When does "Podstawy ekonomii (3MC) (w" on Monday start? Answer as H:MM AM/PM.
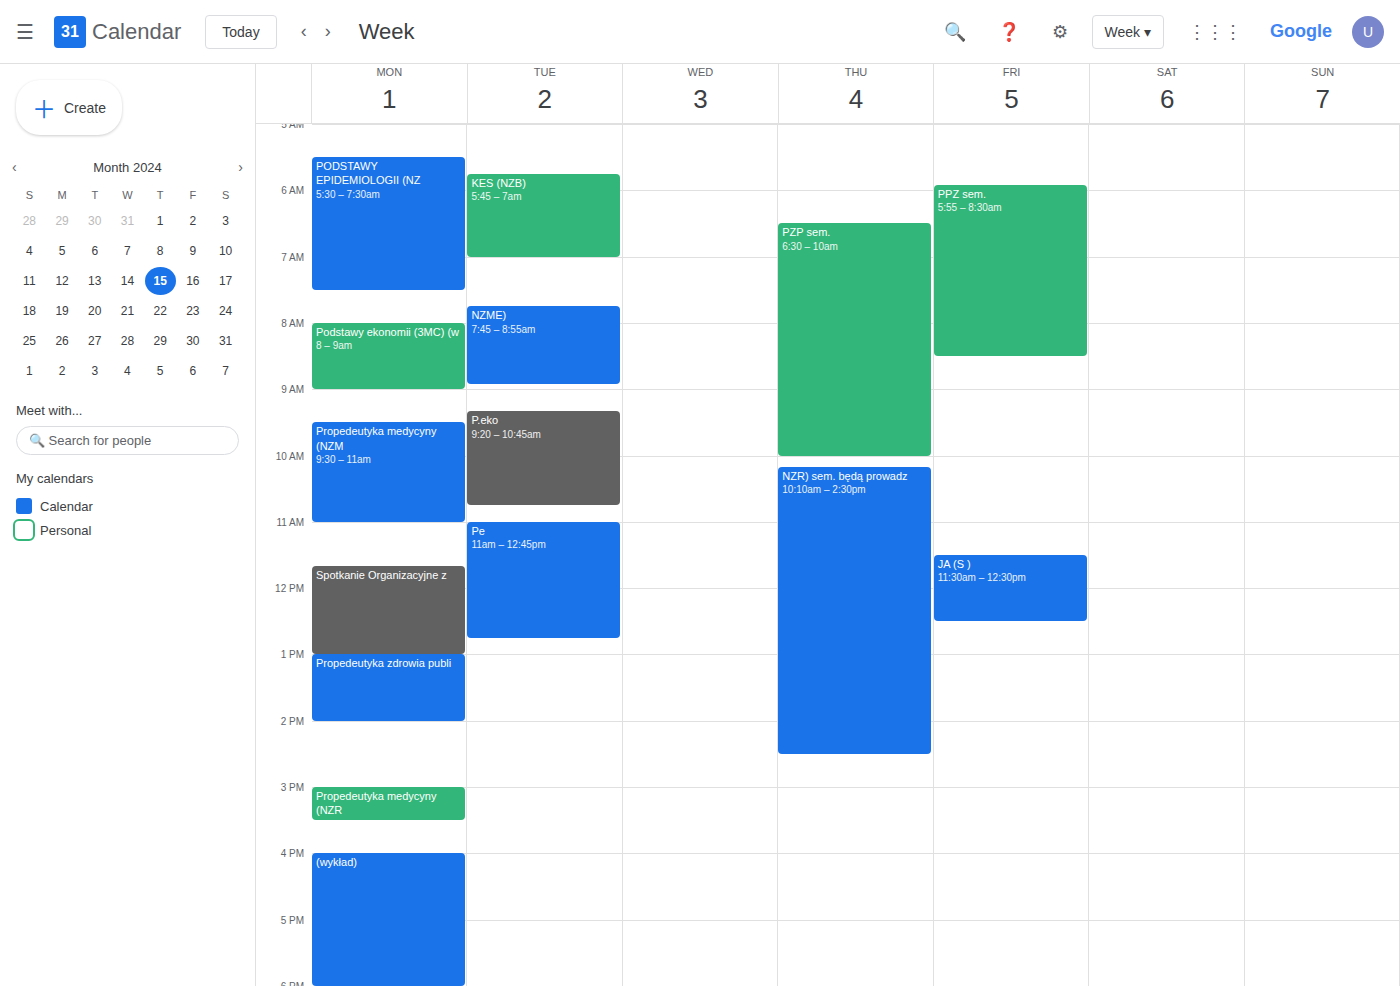
8:00 AM